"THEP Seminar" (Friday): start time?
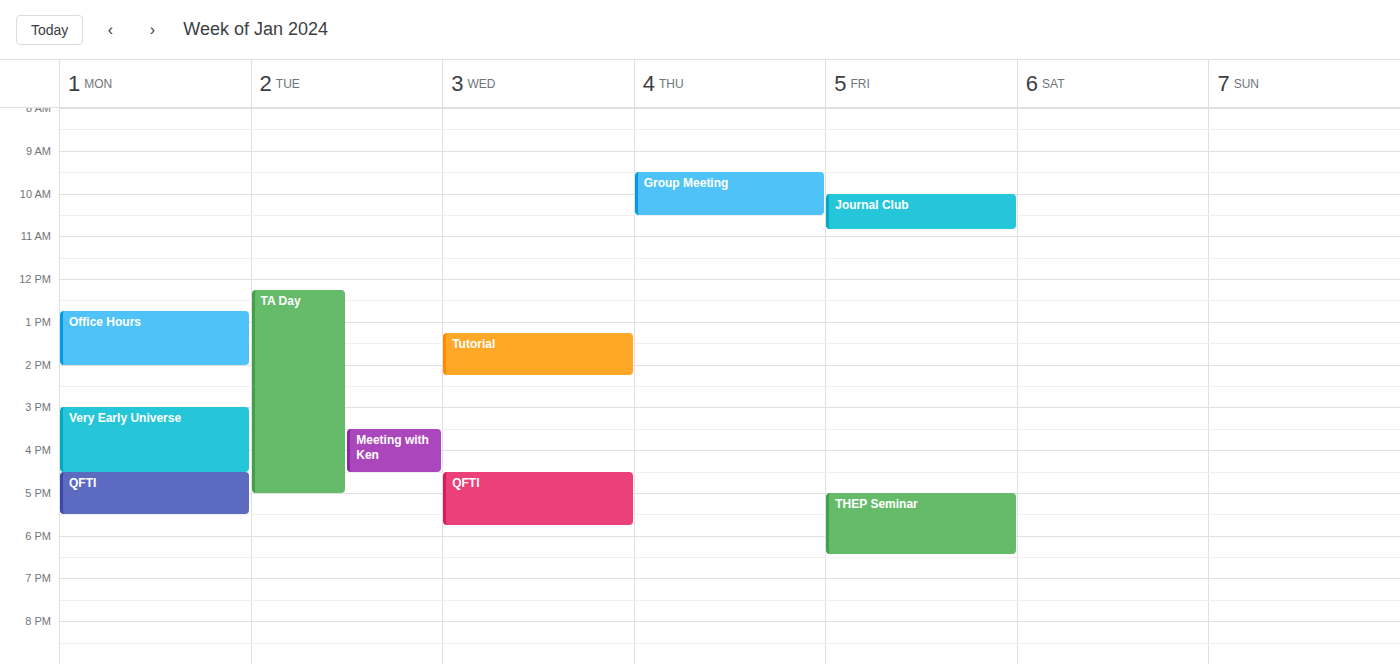
5:00 PM